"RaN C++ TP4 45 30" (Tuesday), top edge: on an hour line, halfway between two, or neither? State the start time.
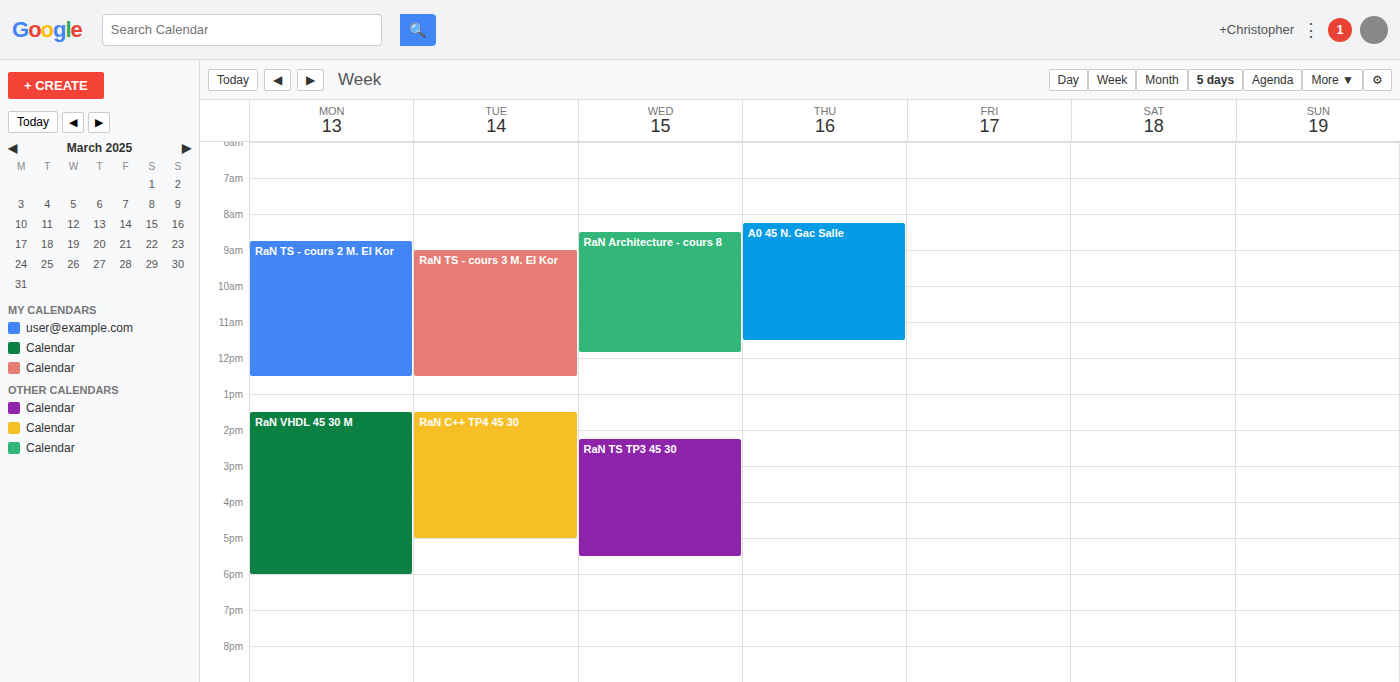
1:30 PM -- halfway between the 1 PM and 2 PM lines.